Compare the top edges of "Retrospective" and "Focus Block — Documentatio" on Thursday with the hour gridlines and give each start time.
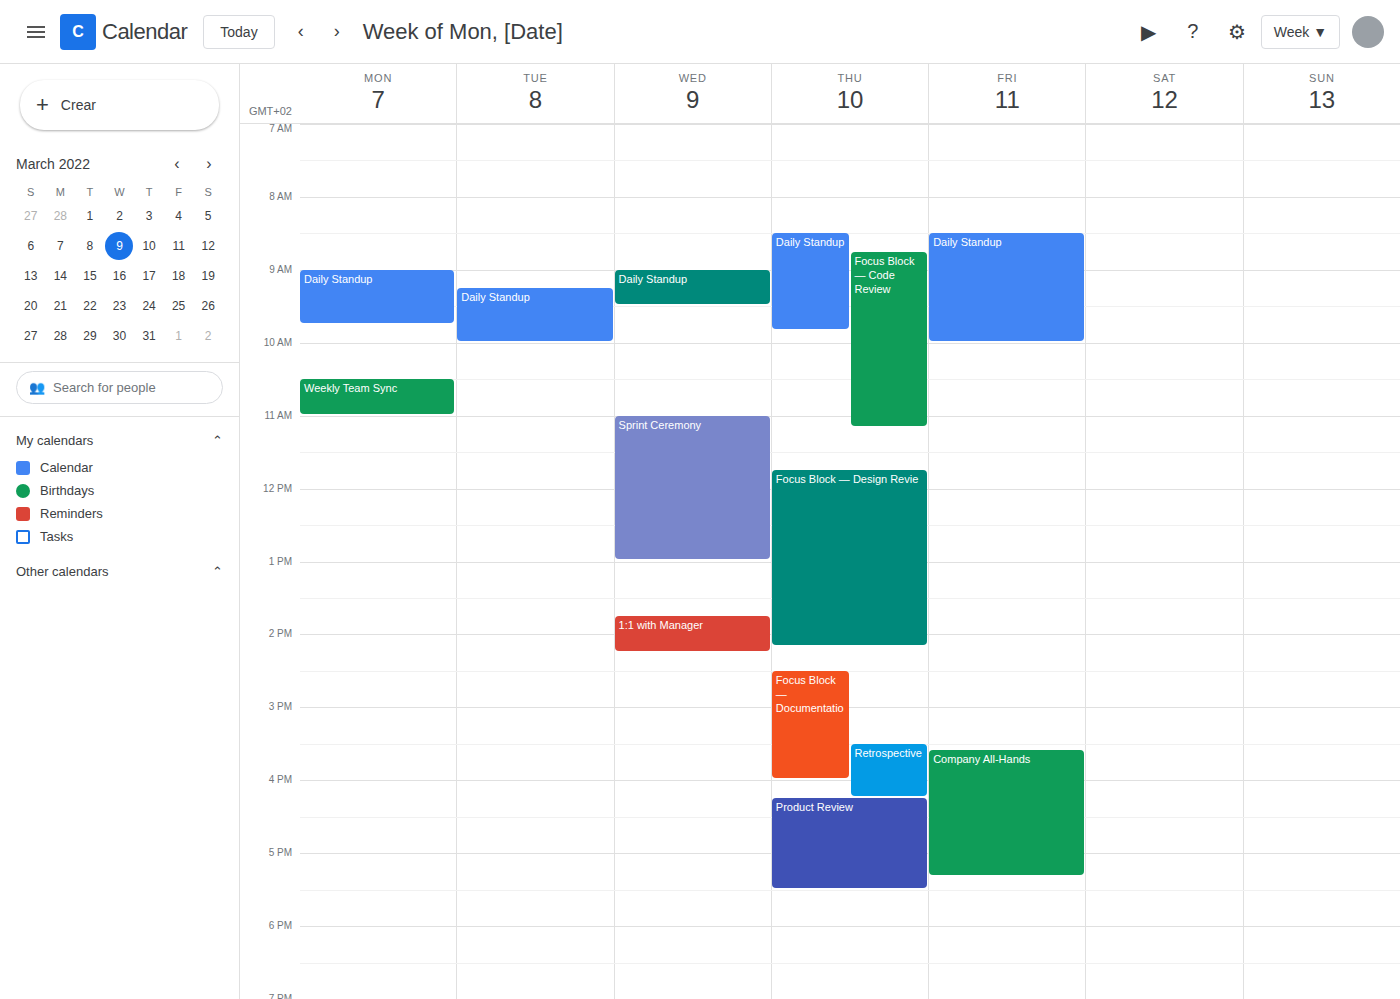
"Retrospective": 3:30 PM, halfway between the 3 PM and 4 PM lines. "Focus Block — Documentatio": 2:30 PM, halfway between the 2 PM and 3 PM lines.